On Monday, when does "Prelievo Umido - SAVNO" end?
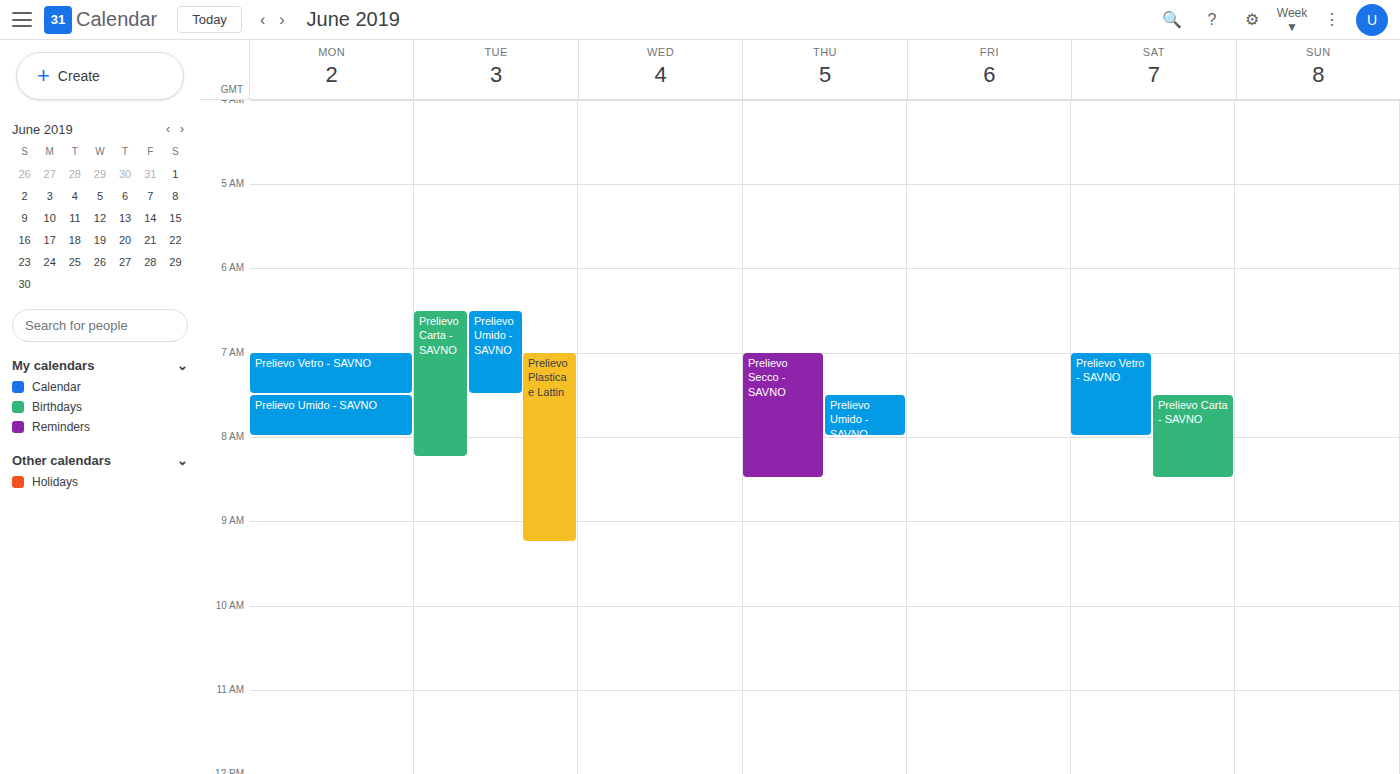
8:00 AM